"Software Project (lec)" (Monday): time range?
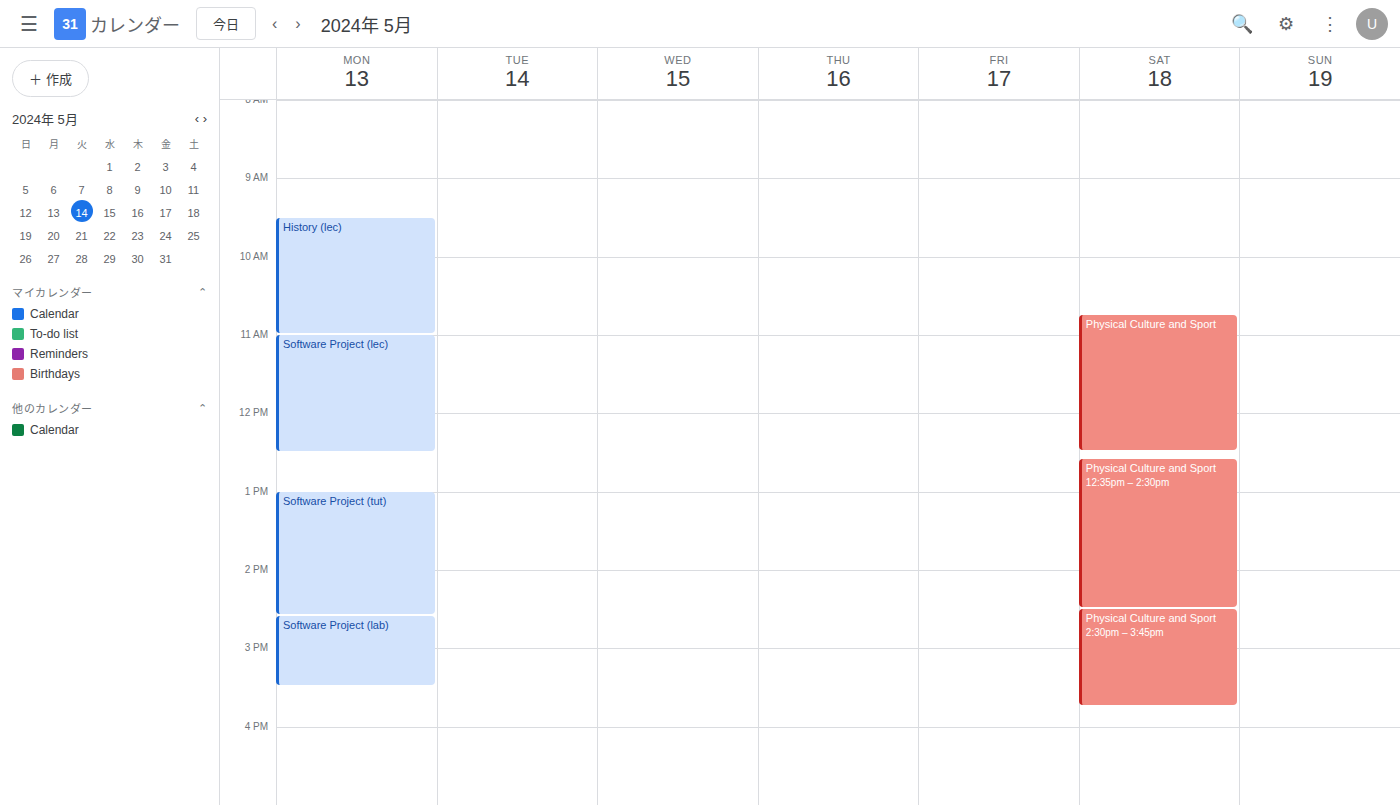
11:00 AM to 12:30 PM